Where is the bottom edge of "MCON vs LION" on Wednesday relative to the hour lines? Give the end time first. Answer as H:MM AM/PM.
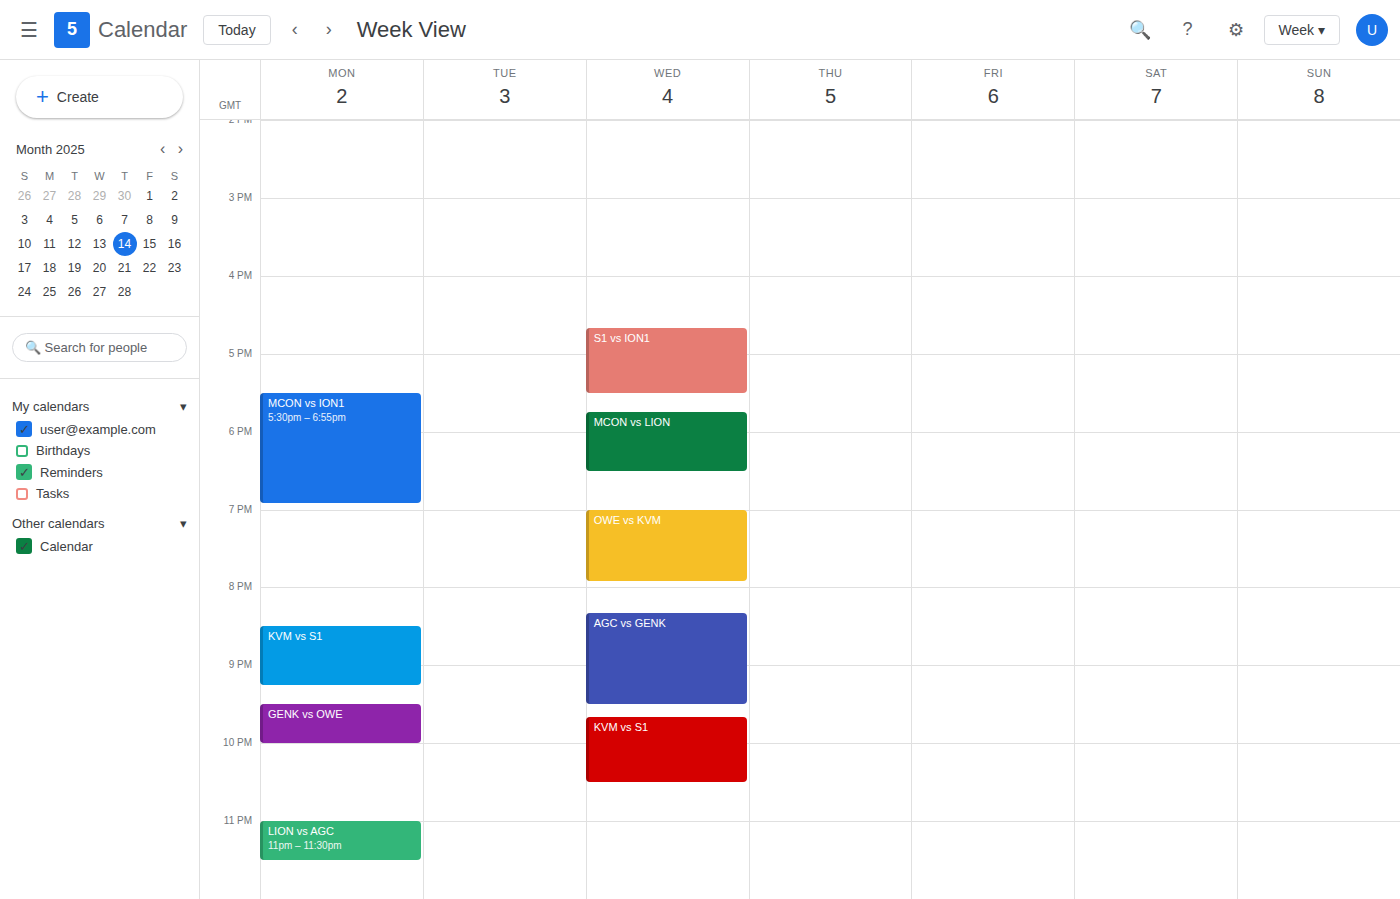
6:30 PM -- halfway between the 6 PM and 7 PM lines.